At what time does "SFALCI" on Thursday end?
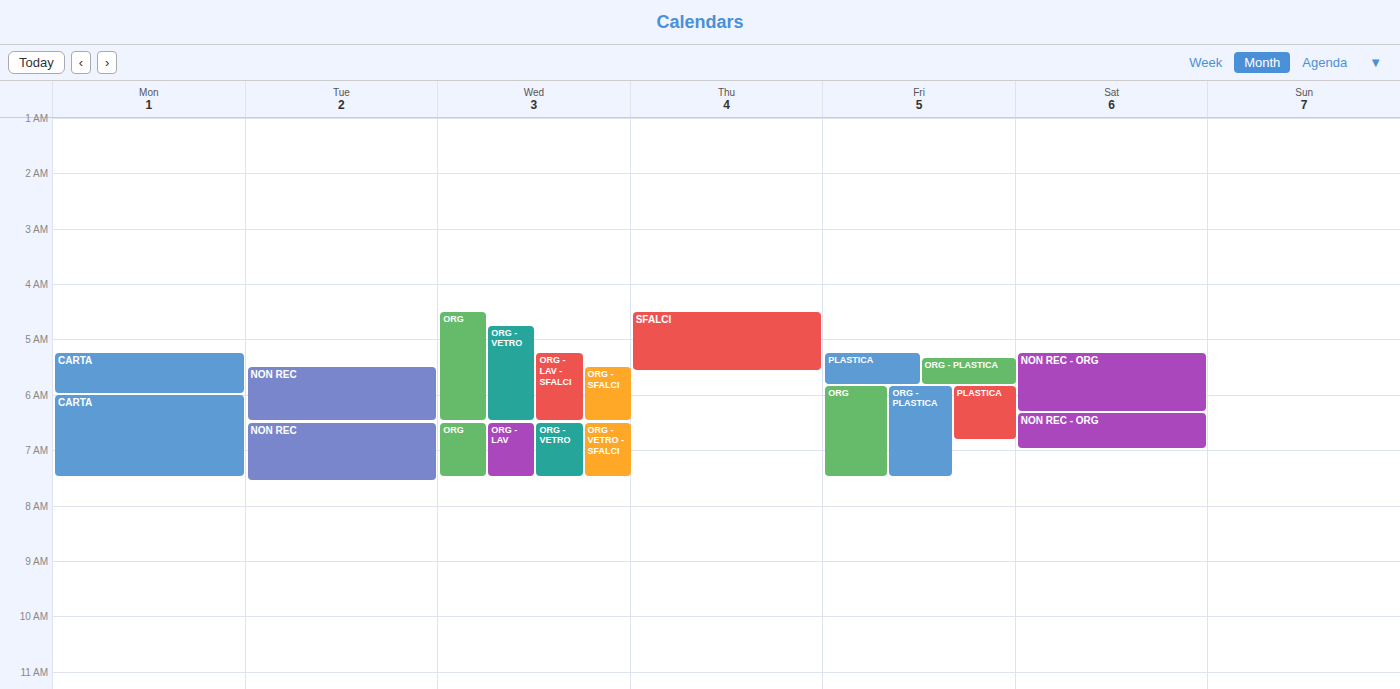
5:35 AM